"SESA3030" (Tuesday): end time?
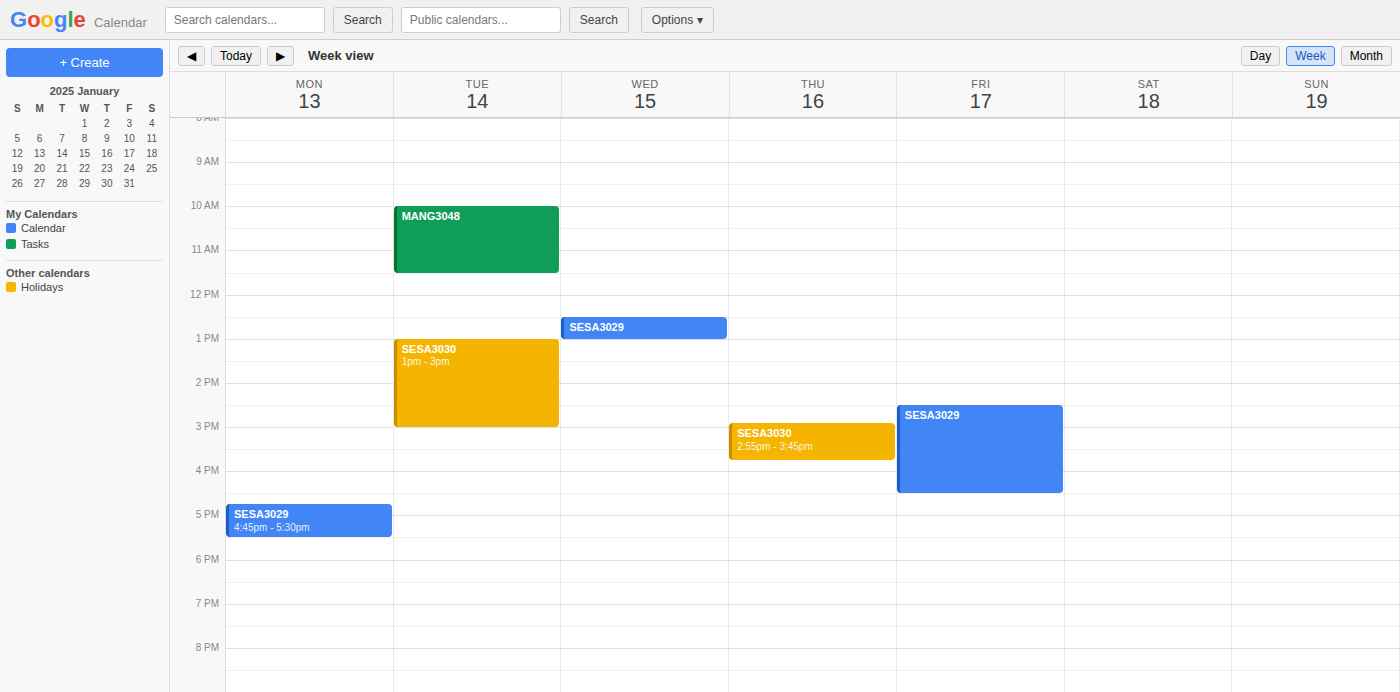
3:00 PM